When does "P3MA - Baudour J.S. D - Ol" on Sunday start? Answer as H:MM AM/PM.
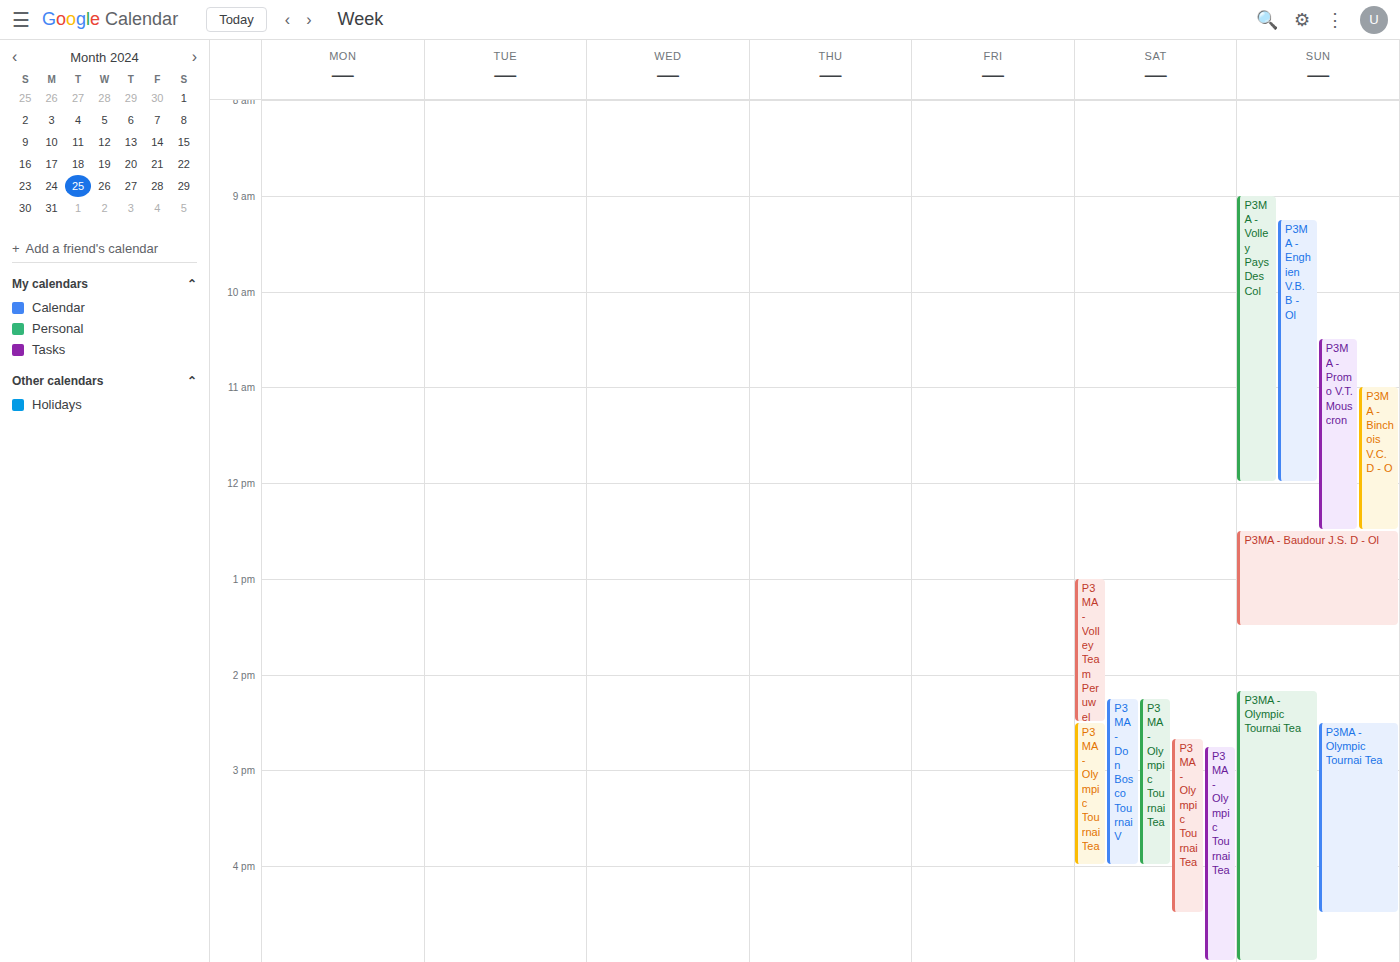
12:30 PM